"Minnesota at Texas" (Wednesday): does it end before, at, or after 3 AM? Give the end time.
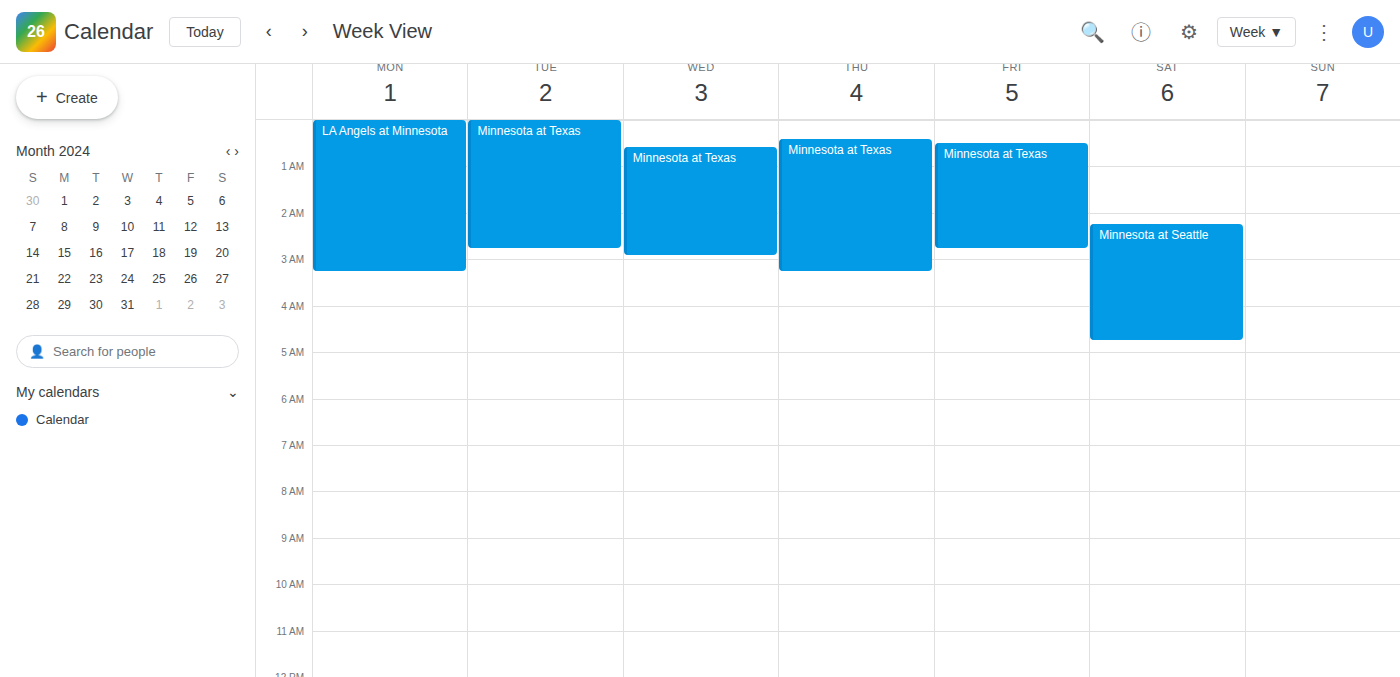
2:55 AM -- before 3 AM, 5 minutes above the 3 AM line.